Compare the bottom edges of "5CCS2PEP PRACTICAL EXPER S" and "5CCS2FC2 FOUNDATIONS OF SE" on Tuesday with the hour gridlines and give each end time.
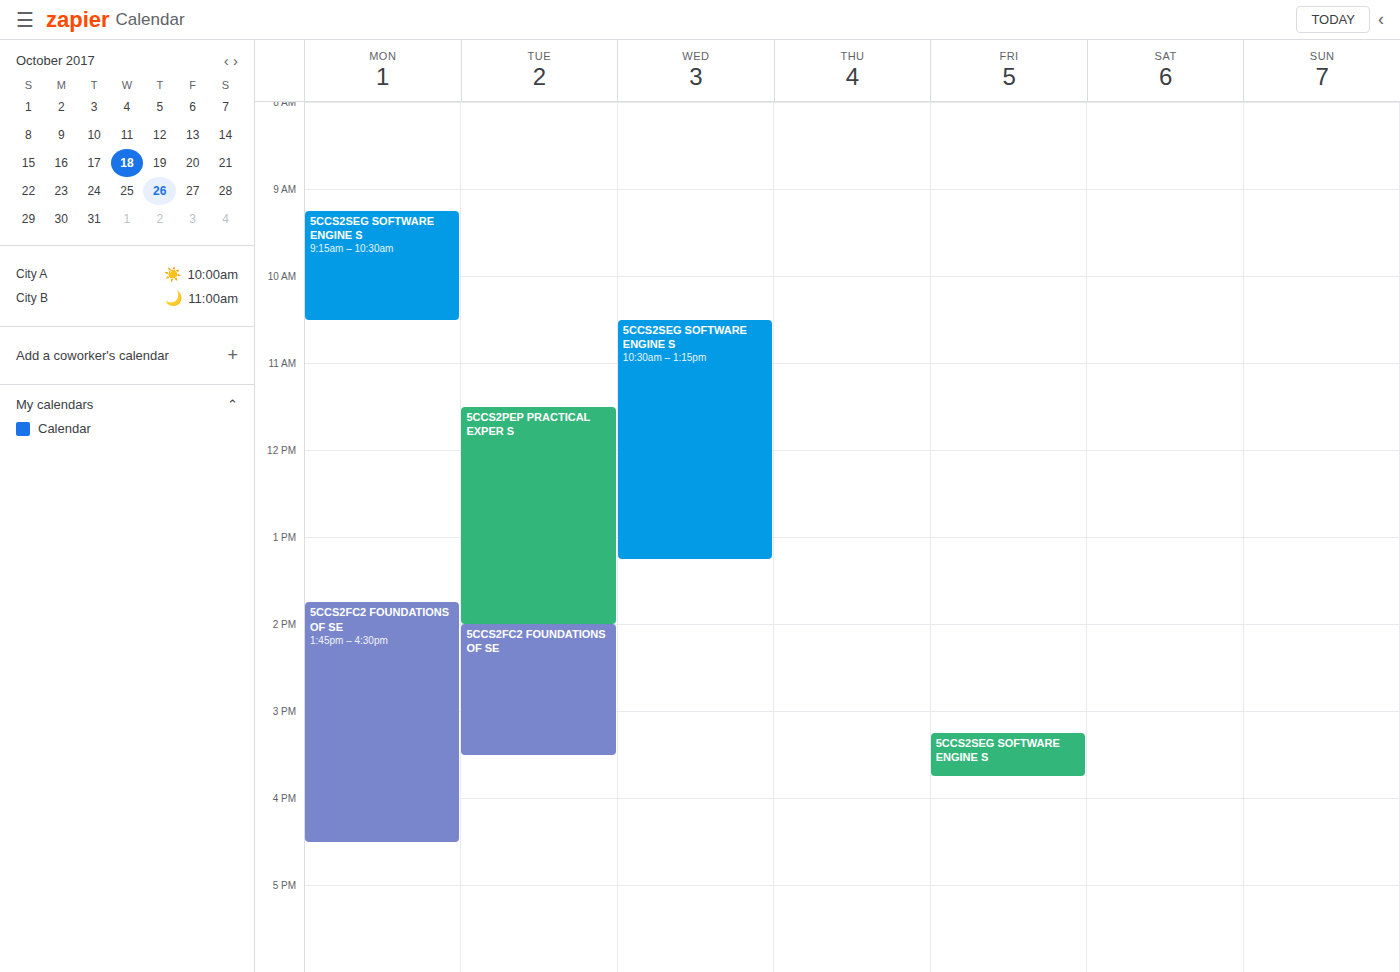
"5CCS2PEP PRACTICAL EXPER S": 2:00 PM, exactly on the 2 PM line. "5CCS2FC2 FOUNDATIONS OF SE": 3:30 PM, halfway between the 3 PM and 4 PM lines.